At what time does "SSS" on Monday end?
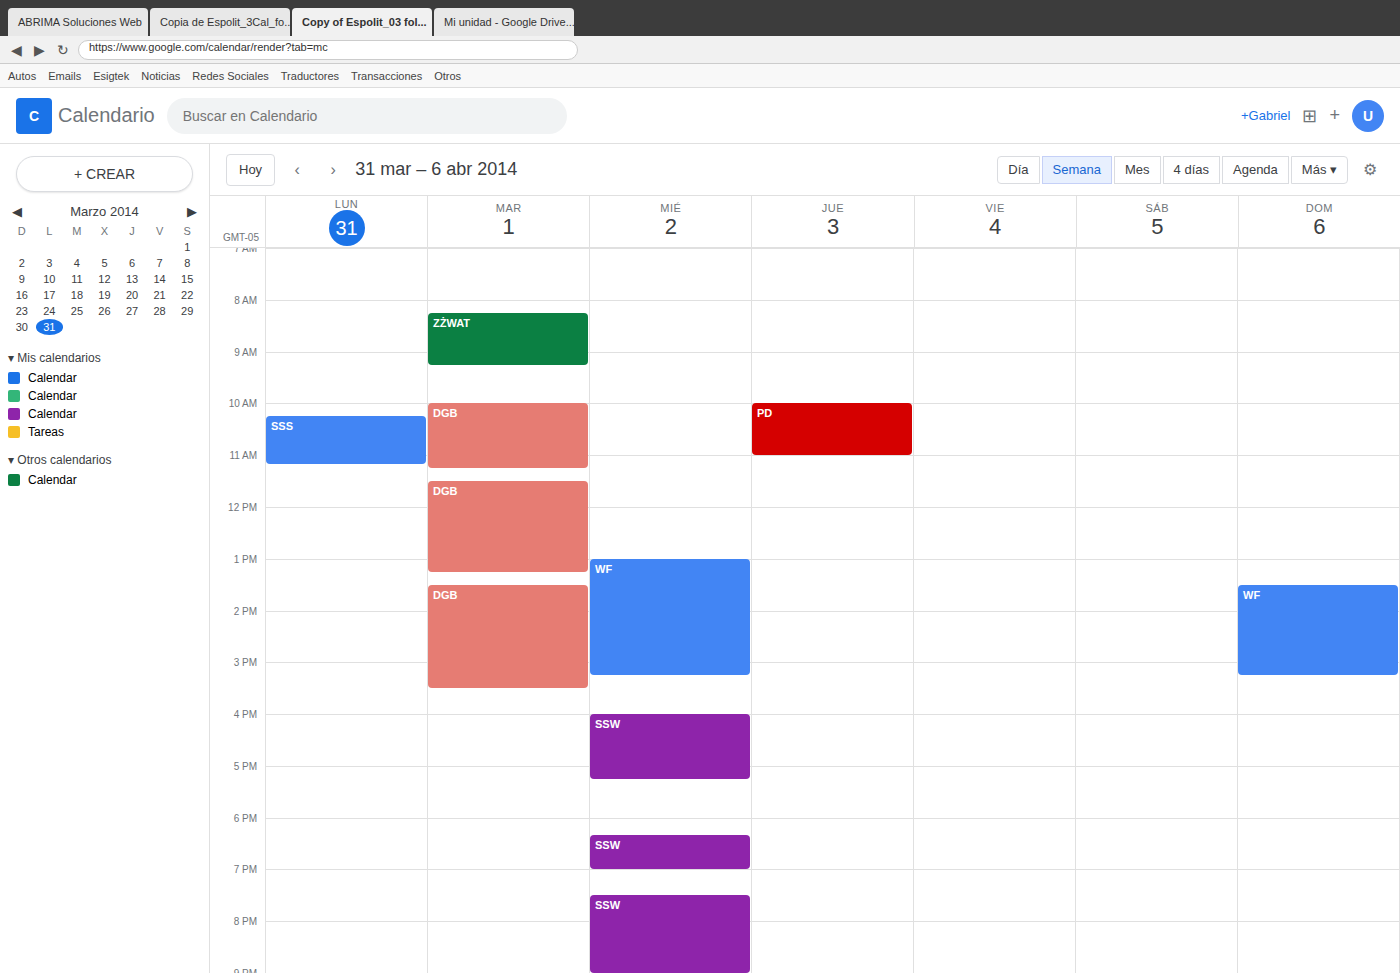
11:10 AM